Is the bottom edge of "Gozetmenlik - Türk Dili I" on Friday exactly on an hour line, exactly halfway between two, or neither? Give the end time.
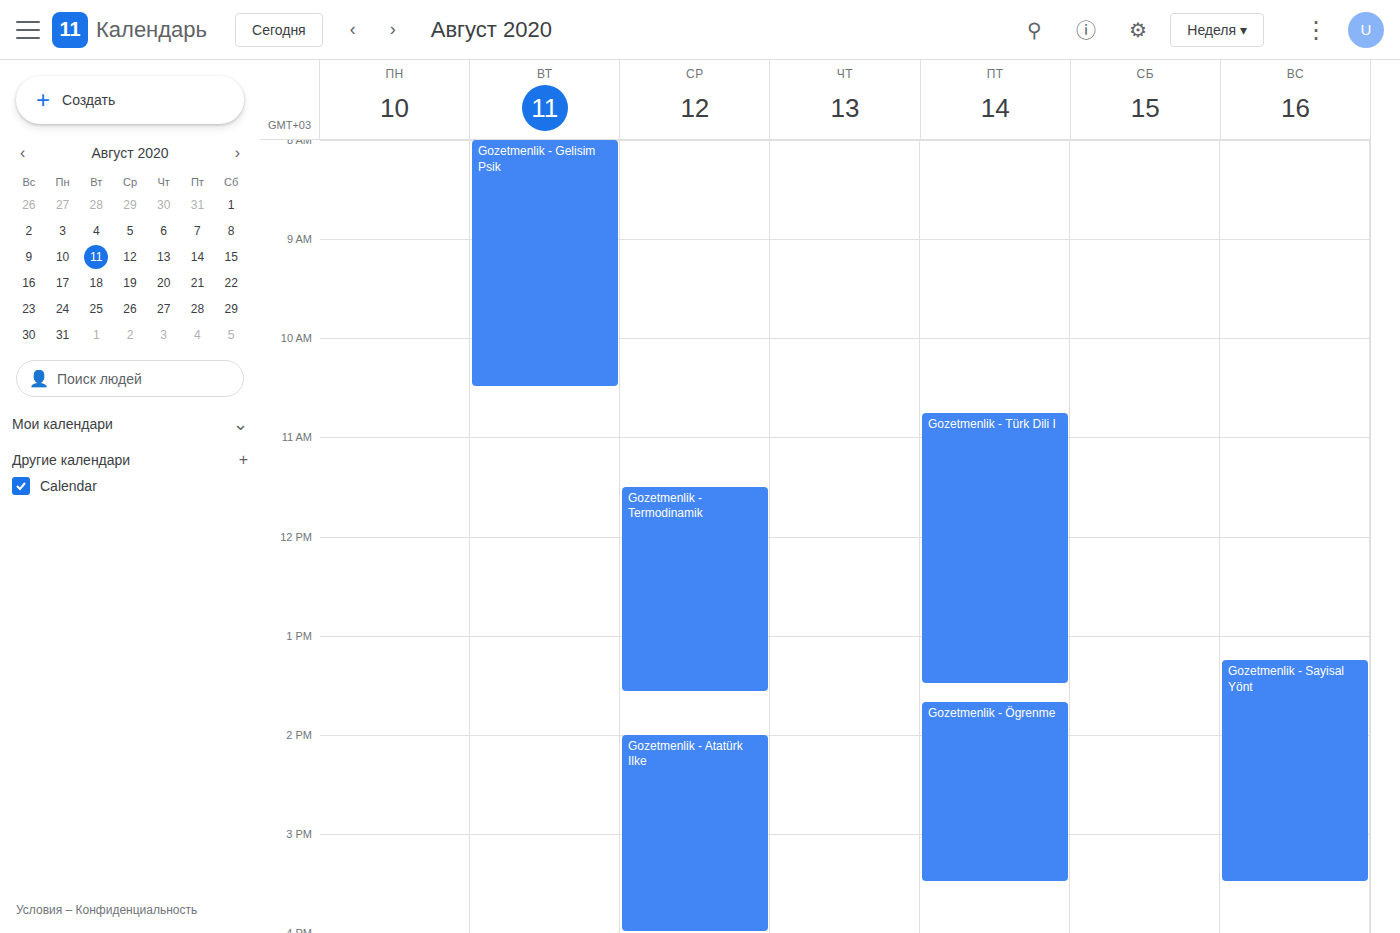
1:30 PM -- halfway between the 1 PM and 2 PM lines.